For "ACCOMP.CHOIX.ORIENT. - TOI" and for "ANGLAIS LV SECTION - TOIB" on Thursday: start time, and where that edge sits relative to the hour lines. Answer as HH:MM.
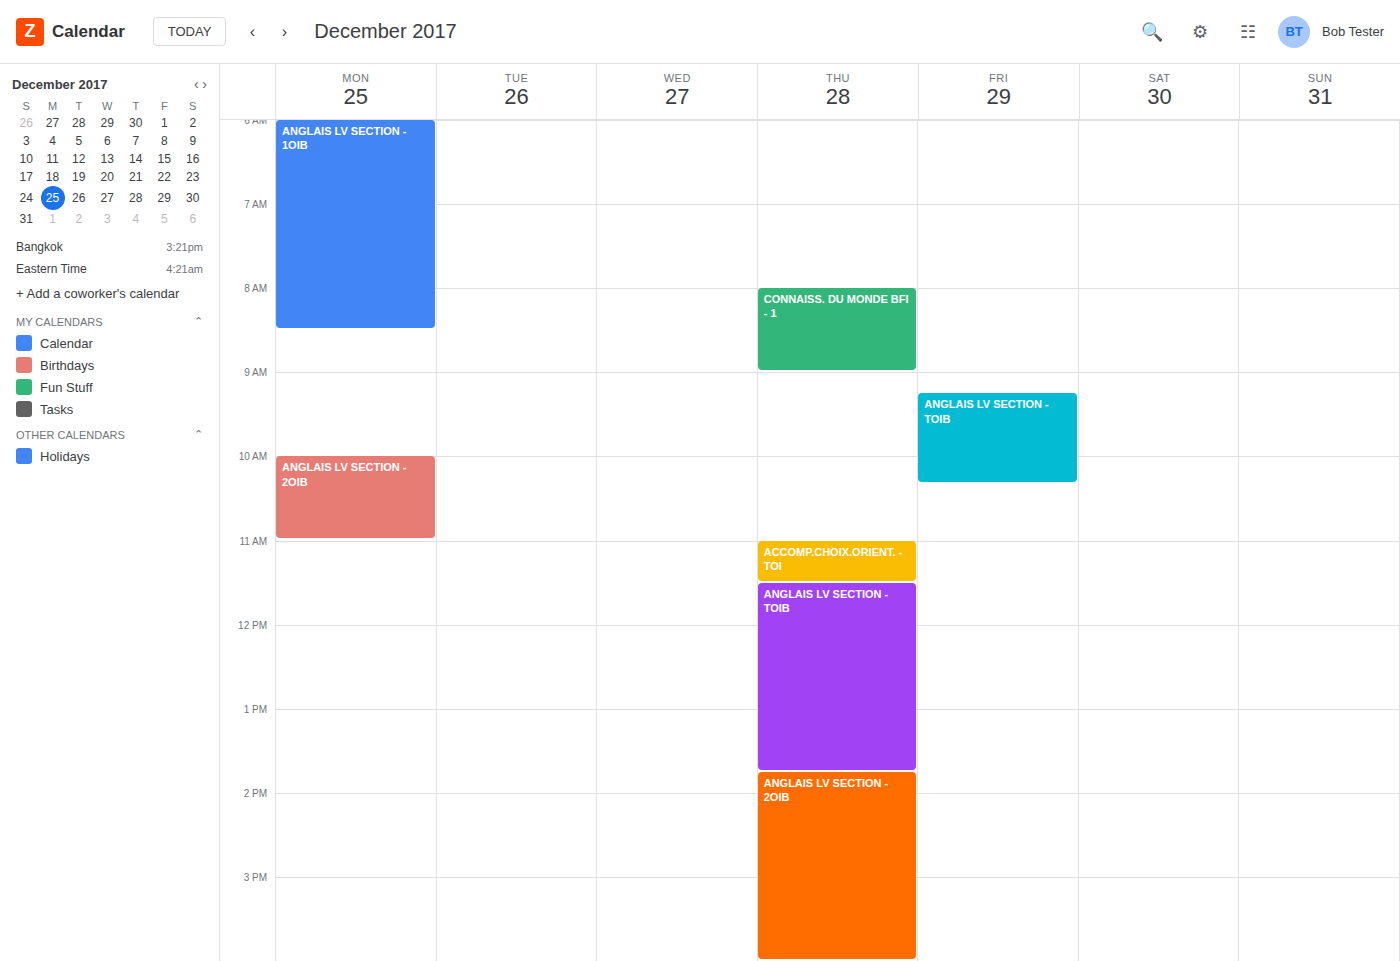
"ACCOMP.CHOIX.ORIENT. - TOI": 11:00, exactly on the 11:00 line. "ANGLAIS LV SECTION - TOIB": 11:30, halfway between the 11:00 and 12:00 lines.